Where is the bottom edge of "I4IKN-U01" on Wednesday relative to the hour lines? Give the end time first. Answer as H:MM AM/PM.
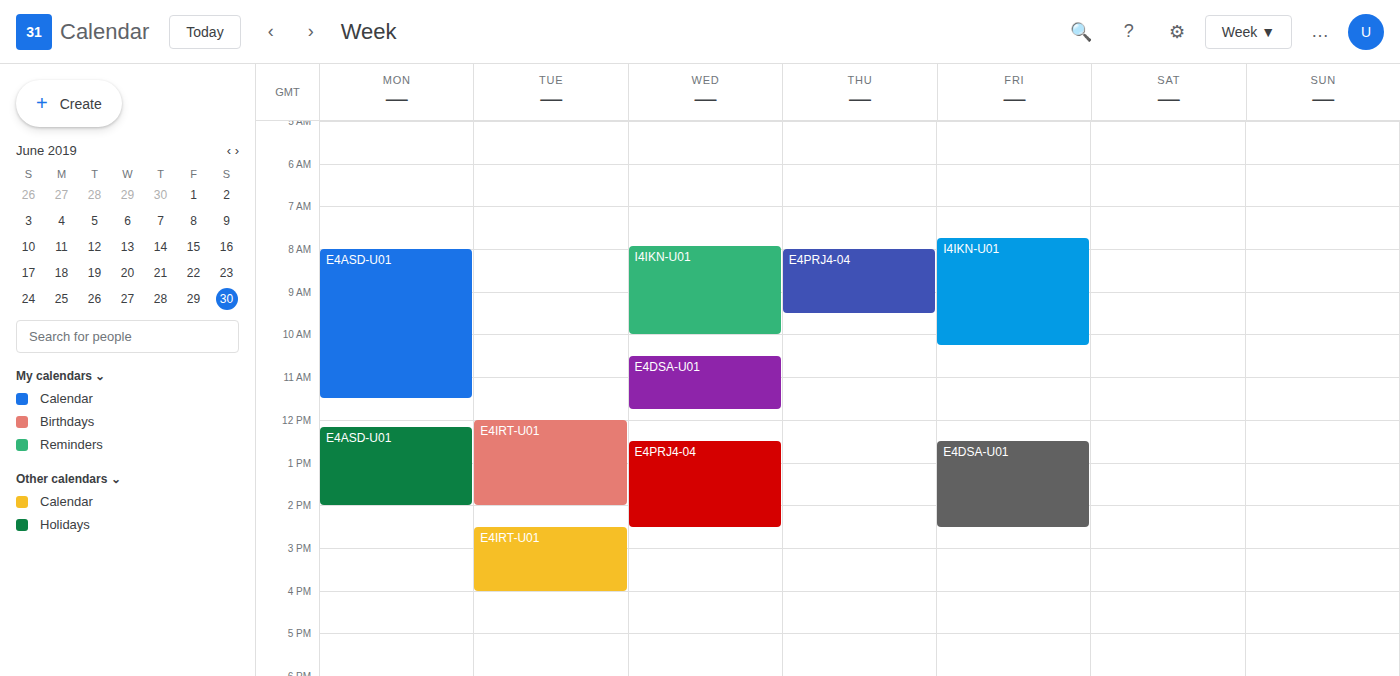
10:00 AM -- exactly on the 10 AM line.